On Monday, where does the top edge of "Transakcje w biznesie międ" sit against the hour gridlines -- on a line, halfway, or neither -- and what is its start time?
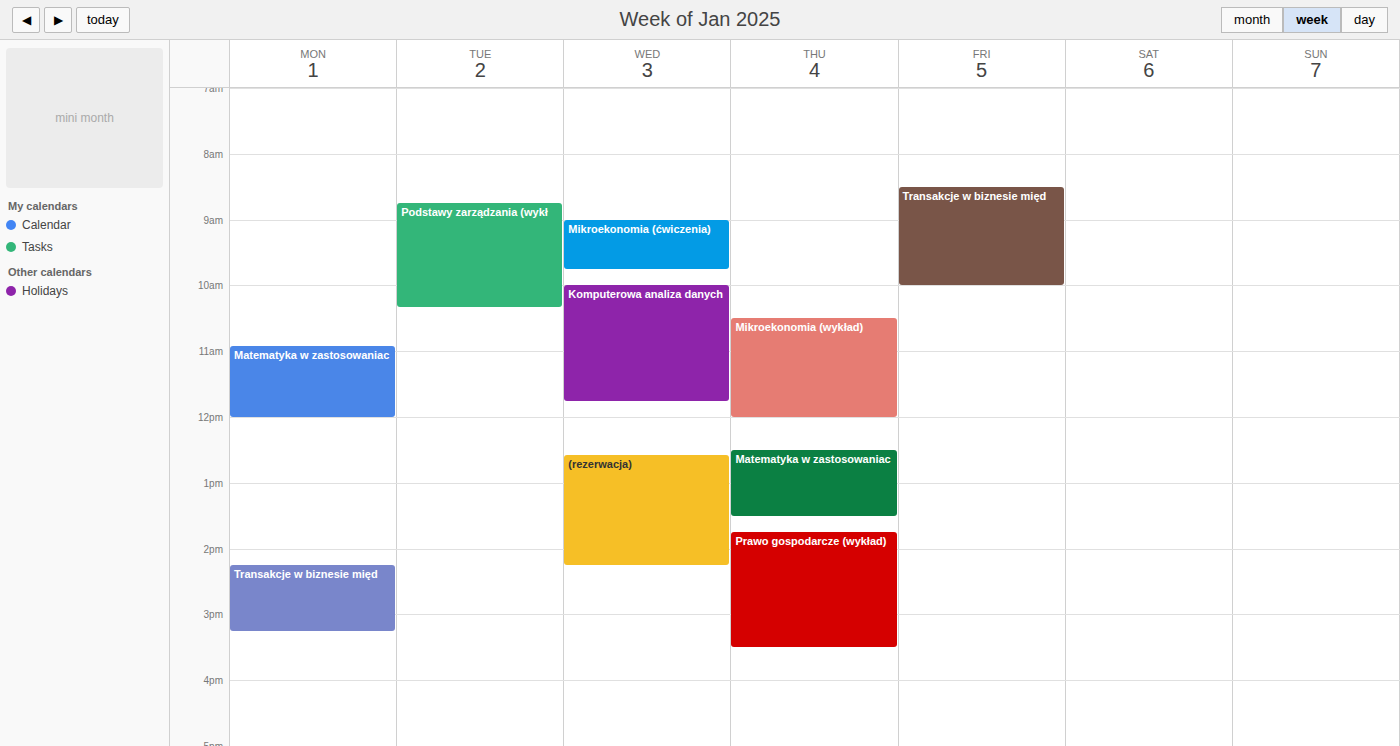
14:15 -- neither: a quarter of the way from the 14:00 line to the 15:00 line.